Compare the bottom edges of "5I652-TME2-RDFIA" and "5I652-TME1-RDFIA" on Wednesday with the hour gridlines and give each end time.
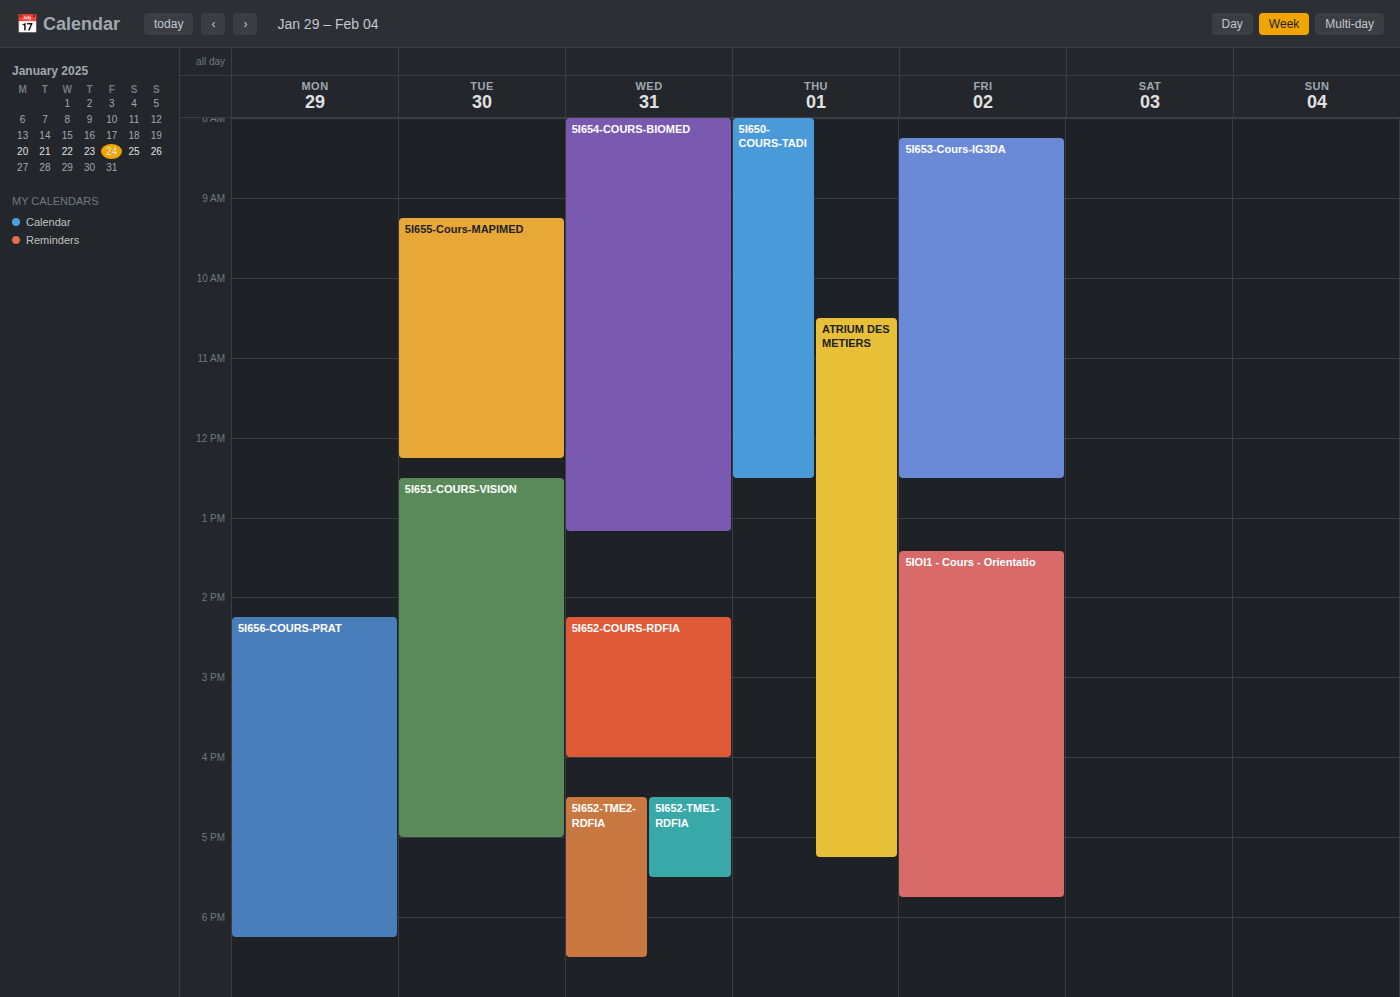
"5I652-TME2-RDFIA": 6:30 PM, halfway between the 6 PM and 7 PM lines. "5I652-TME1-RDFIA": 5:30 PM, halfway between the 5 PM and 6 PM lines.